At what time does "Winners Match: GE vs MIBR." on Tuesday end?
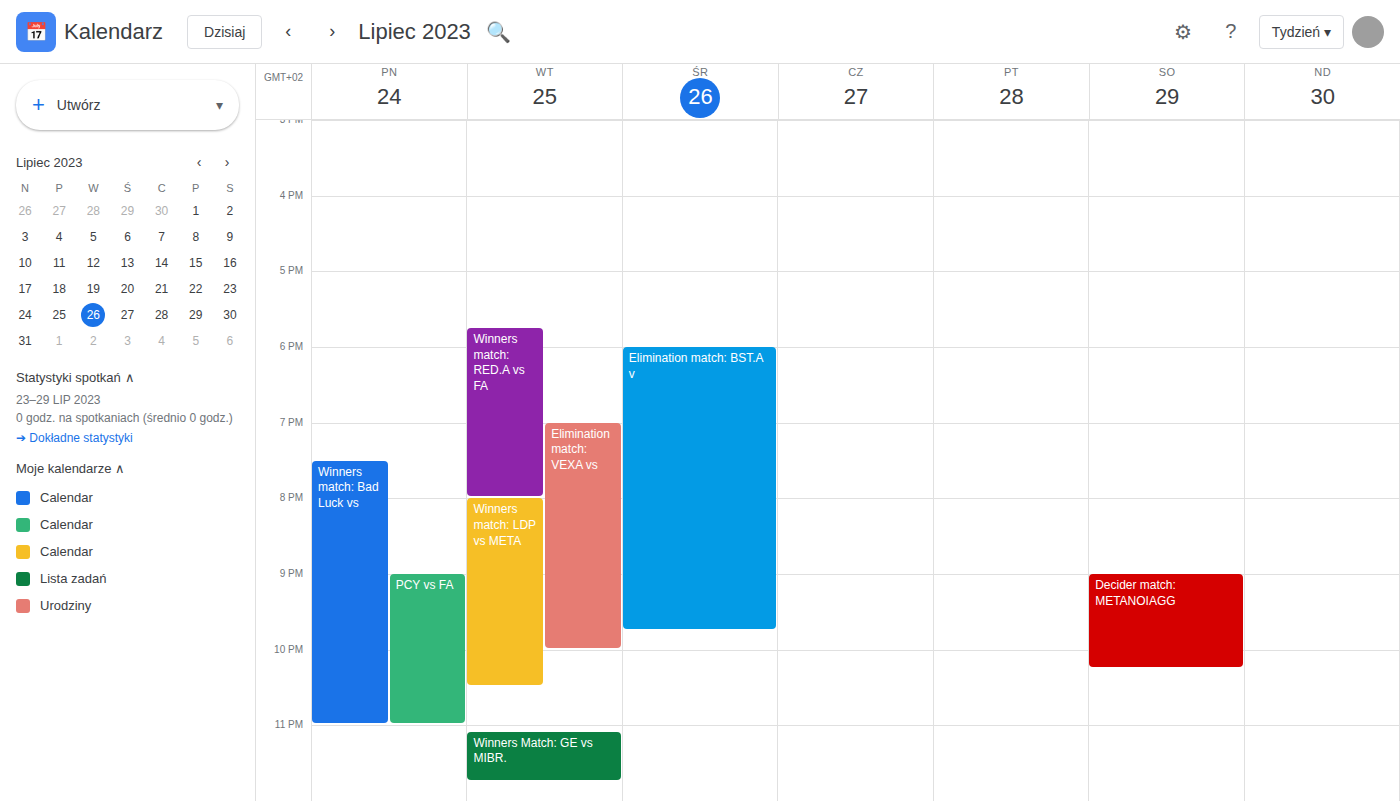
11:45 PM